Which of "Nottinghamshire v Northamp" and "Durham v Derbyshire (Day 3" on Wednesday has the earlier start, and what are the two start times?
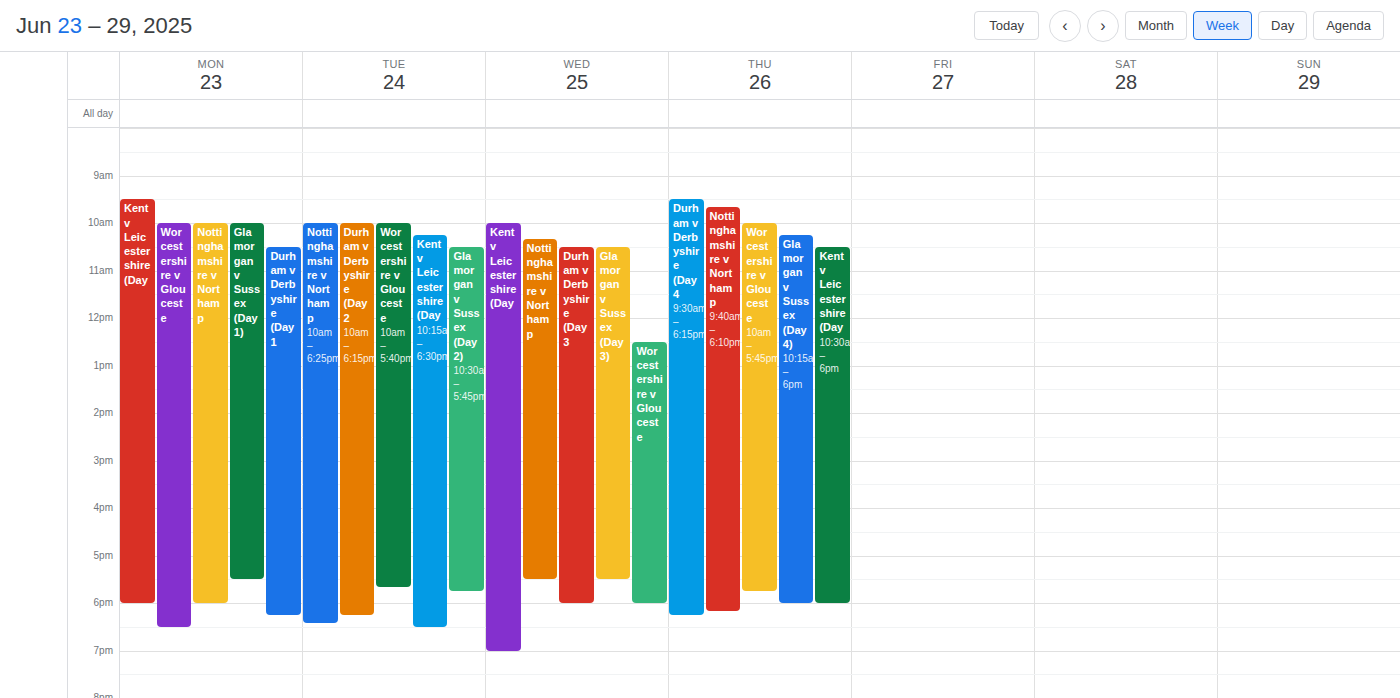
"Nottinghamshire v Northamp" 10:20 AM; "Durham v Derbyshire (Day 3" 10:30 AM.